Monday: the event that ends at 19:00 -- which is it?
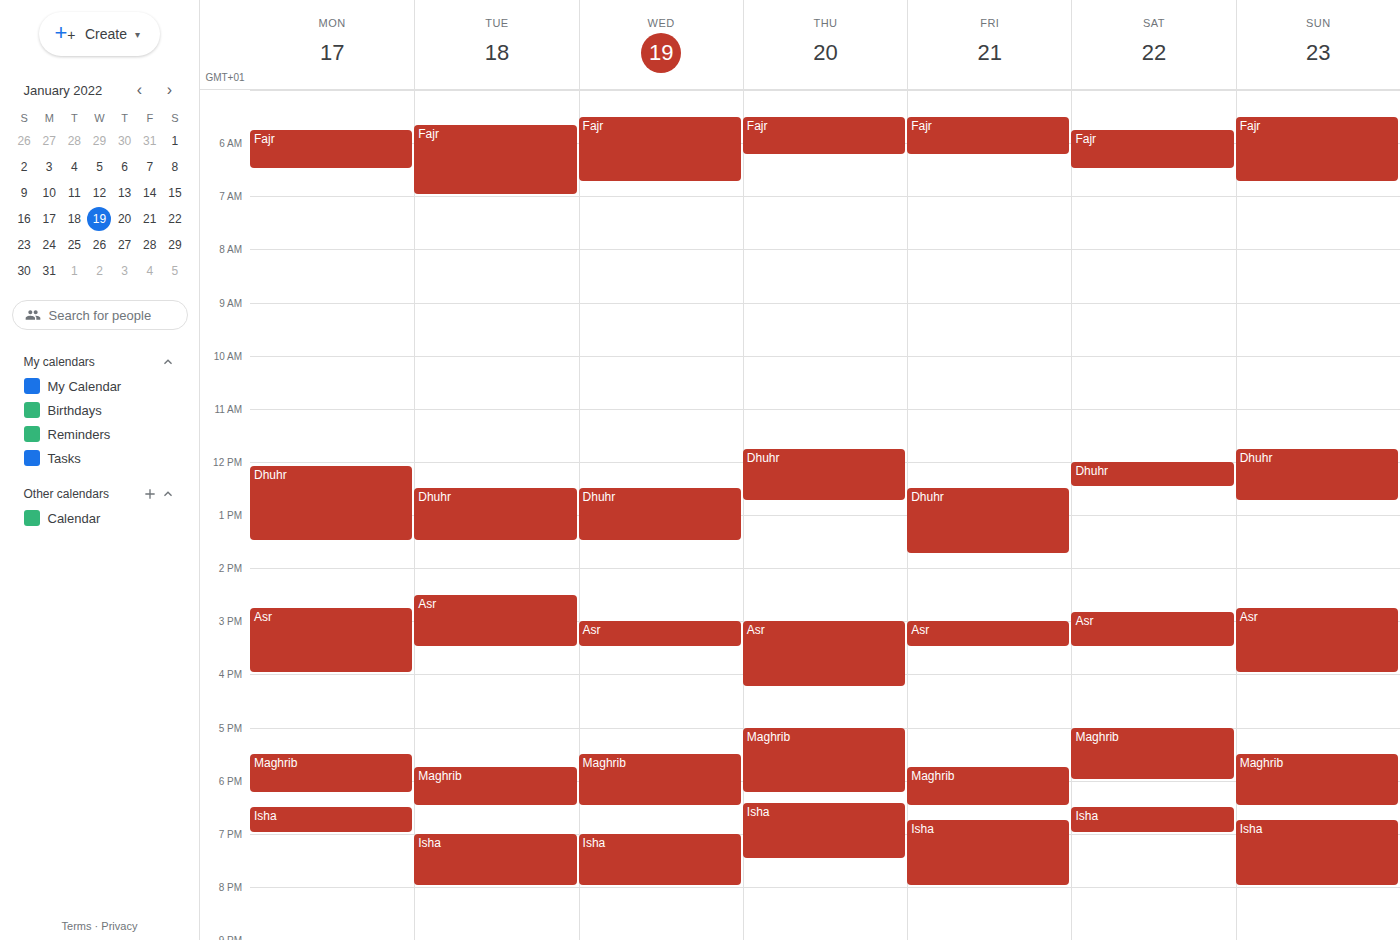
"Isha"